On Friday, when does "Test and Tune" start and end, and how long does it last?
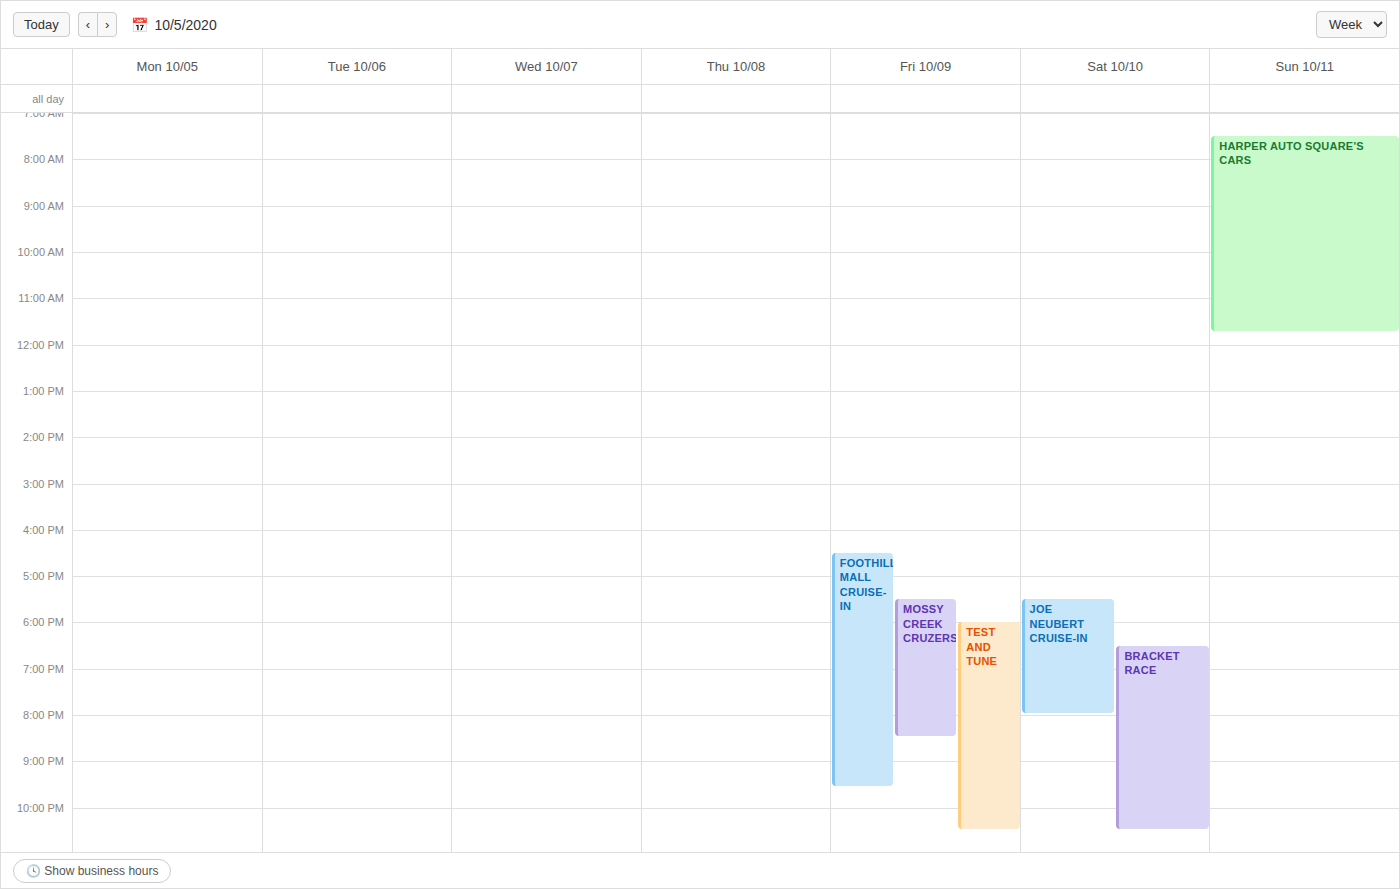
6:00 PM to 10:30 PM, 4 hours 30 minutes